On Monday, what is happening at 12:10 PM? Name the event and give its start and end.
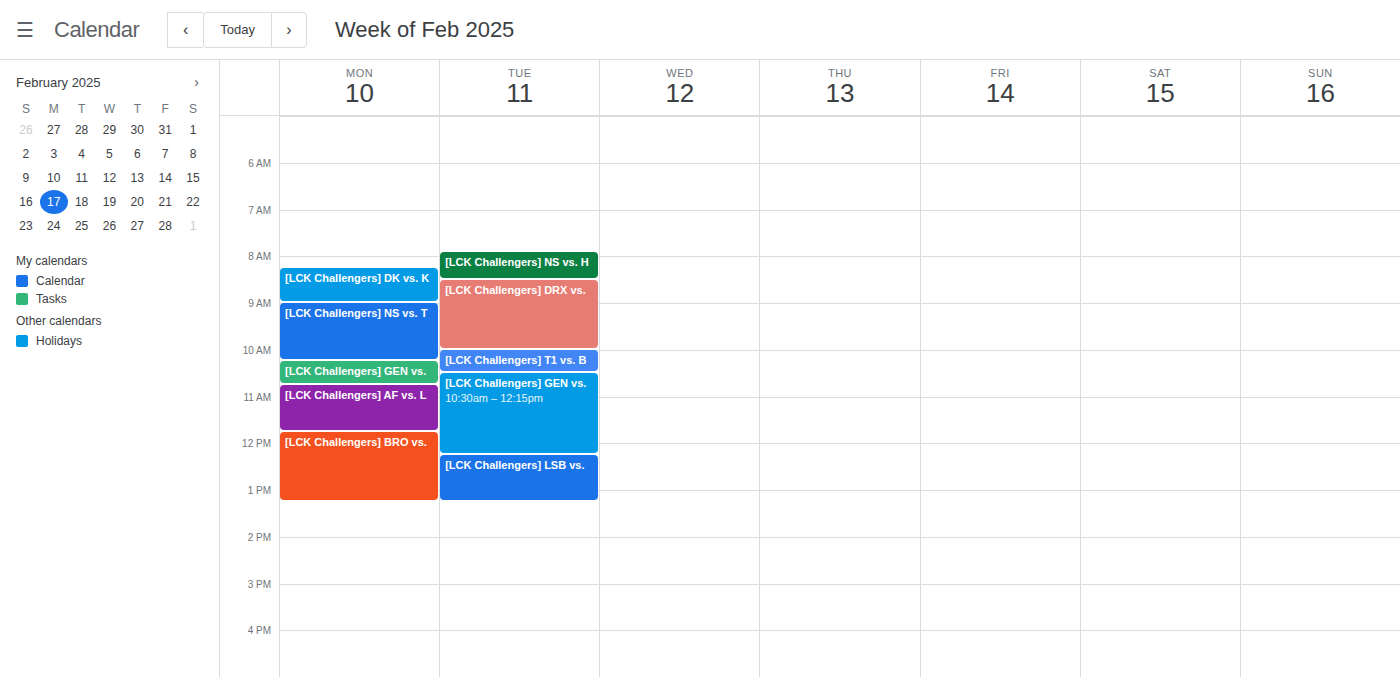
"[LCK Challengers] BRO vs.", 11:45 AM to 1:15 PM